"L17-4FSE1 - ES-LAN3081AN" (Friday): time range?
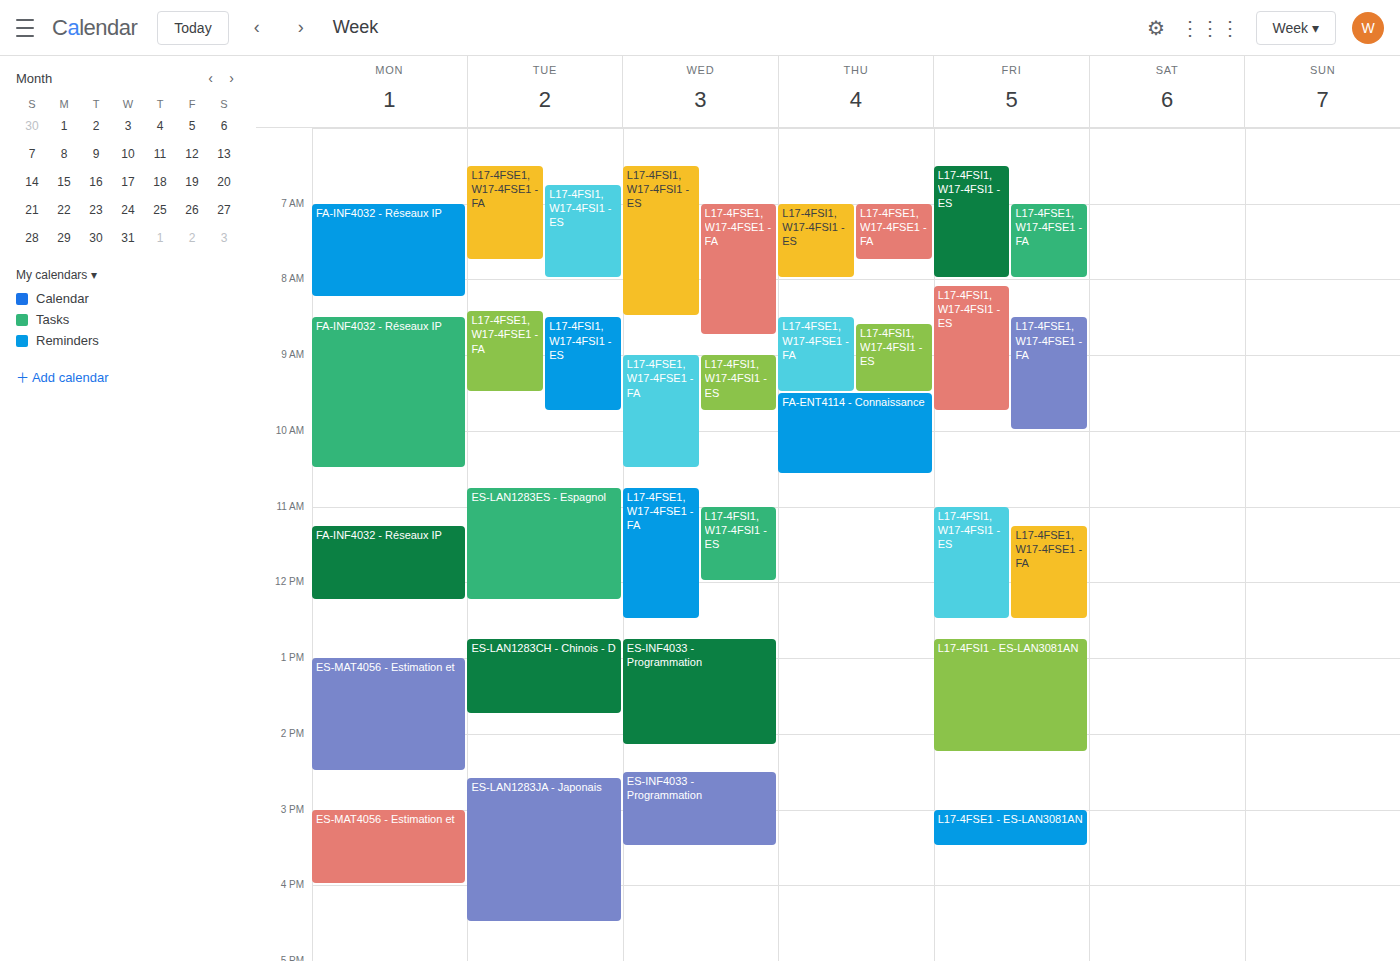
15:00 to 15:30